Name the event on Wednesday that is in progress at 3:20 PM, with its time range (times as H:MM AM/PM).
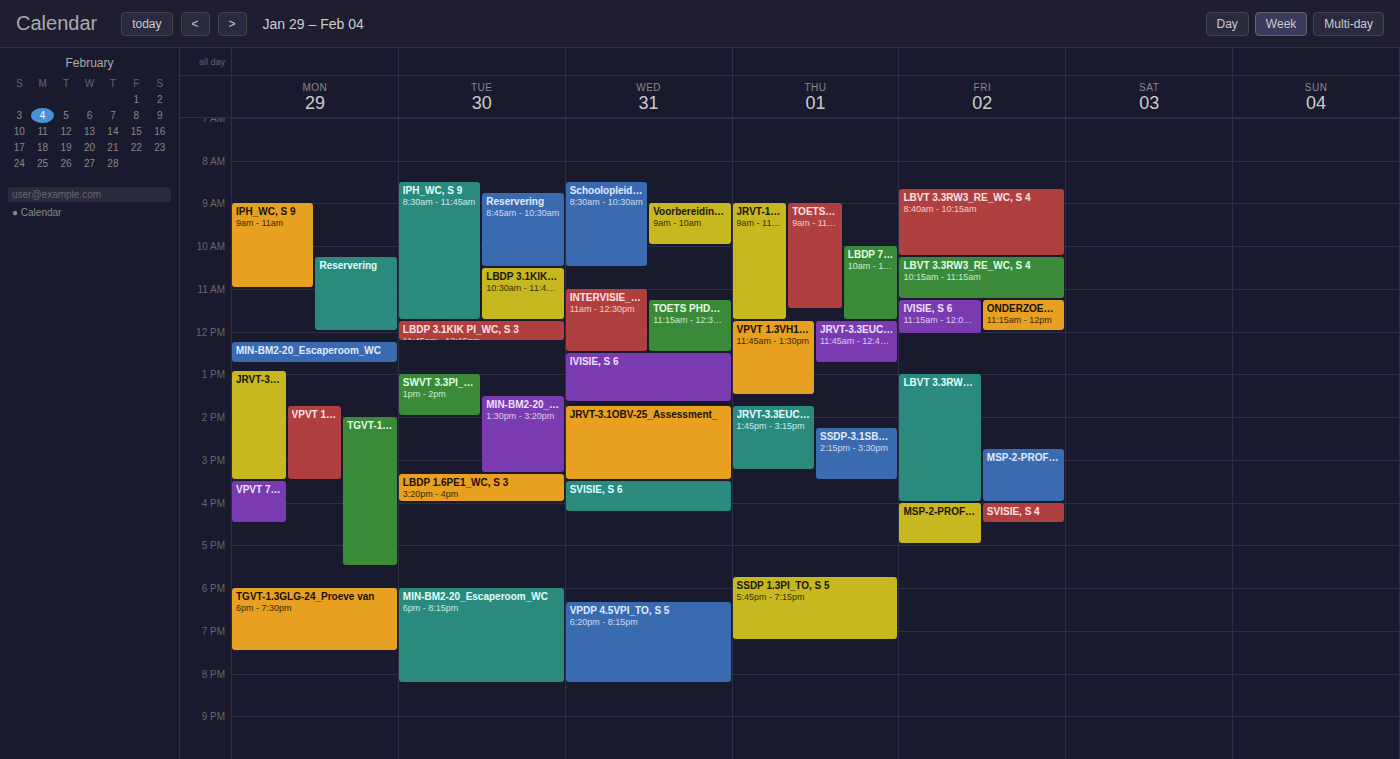
"JRVT-3.1OBV-25_Assessment_", 1:45 PM to 3:30 PM